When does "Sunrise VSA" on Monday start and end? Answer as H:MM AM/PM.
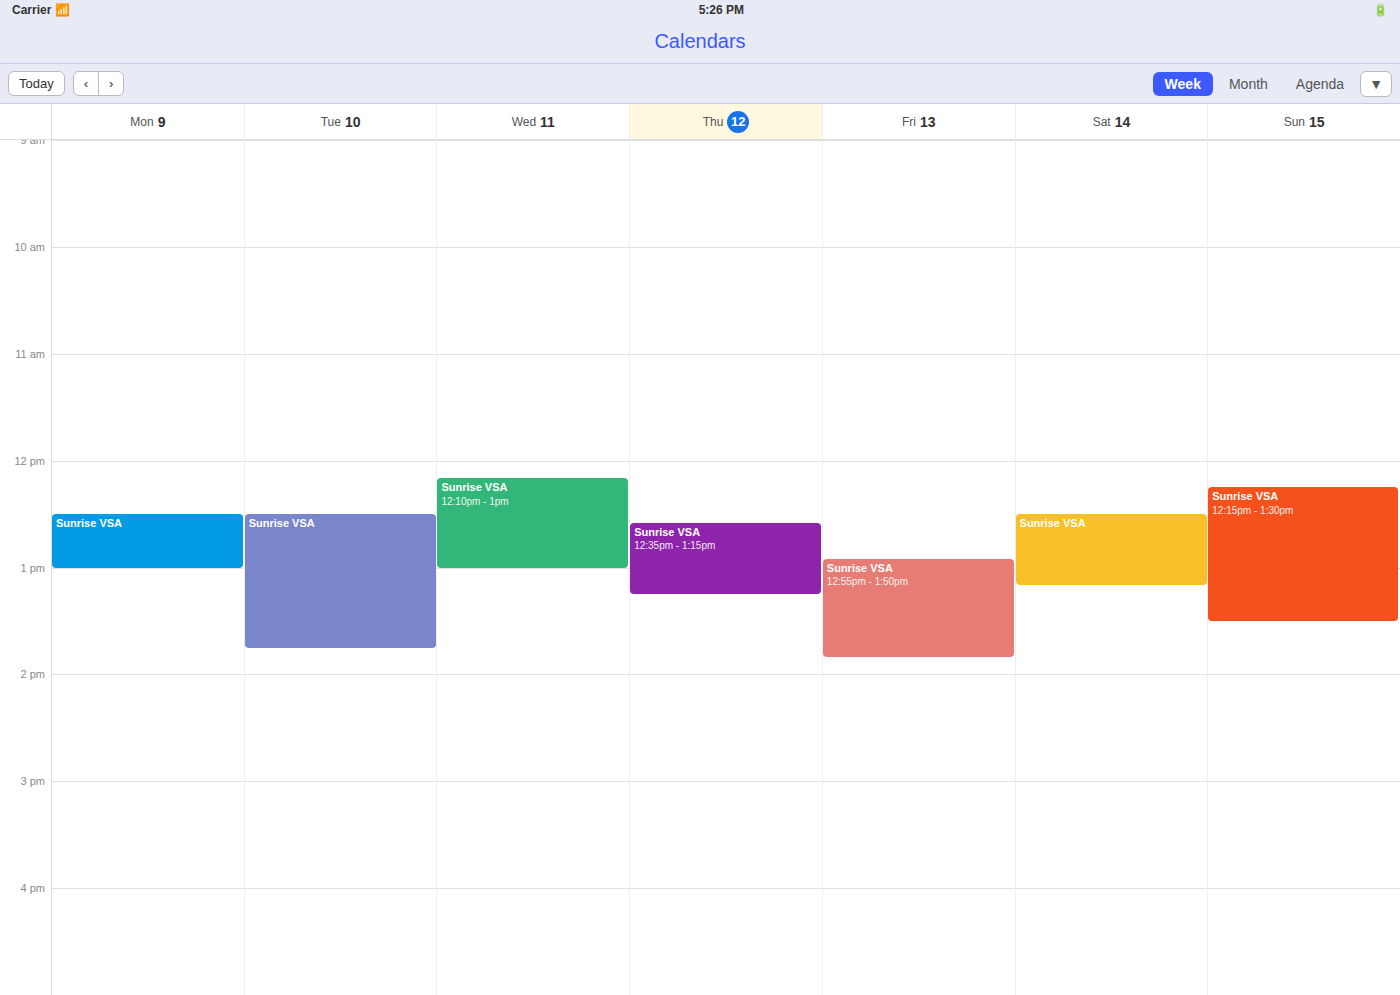
12:30 PM to 1:00 PM